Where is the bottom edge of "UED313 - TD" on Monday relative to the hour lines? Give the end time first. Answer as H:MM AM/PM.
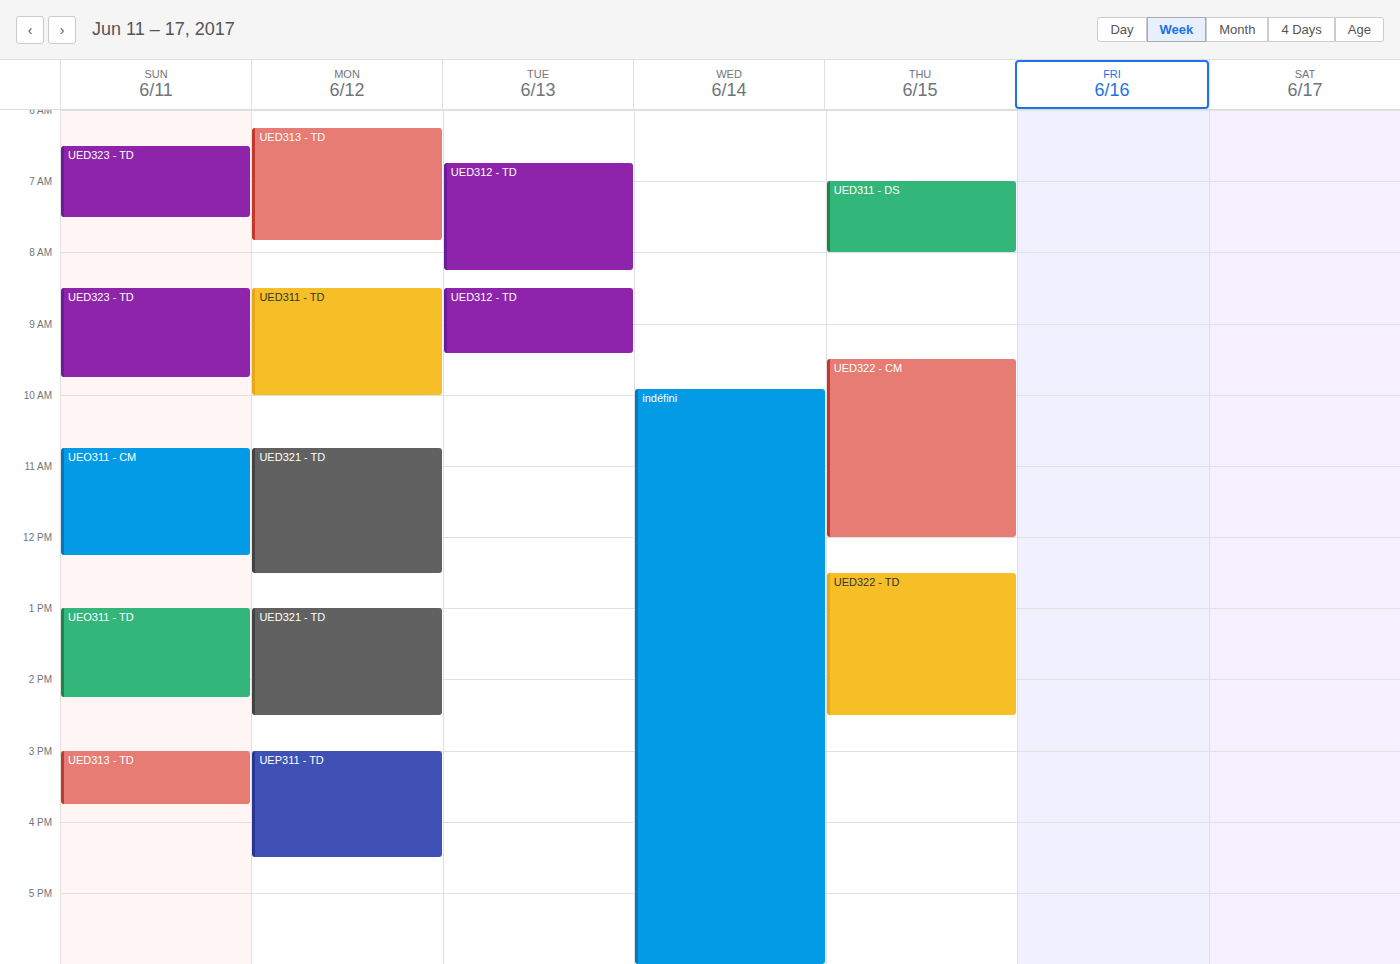
7:50 AM -- neither: 50 minutes below the 7 AM line and 10 minutes above the 8 AM line.